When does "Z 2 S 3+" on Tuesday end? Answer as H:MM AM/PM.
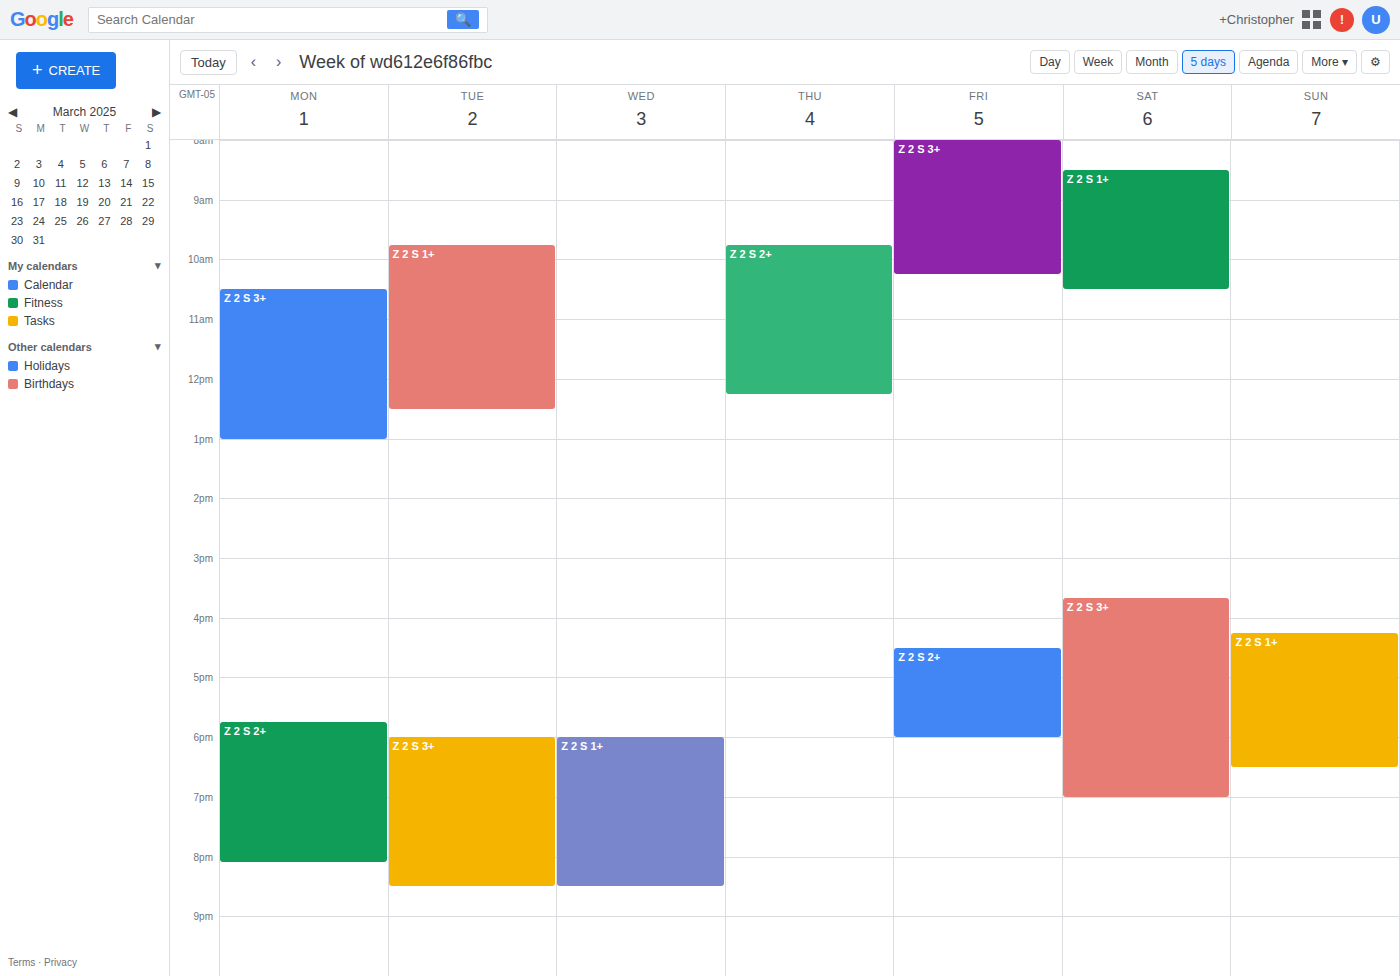
8:30 PM